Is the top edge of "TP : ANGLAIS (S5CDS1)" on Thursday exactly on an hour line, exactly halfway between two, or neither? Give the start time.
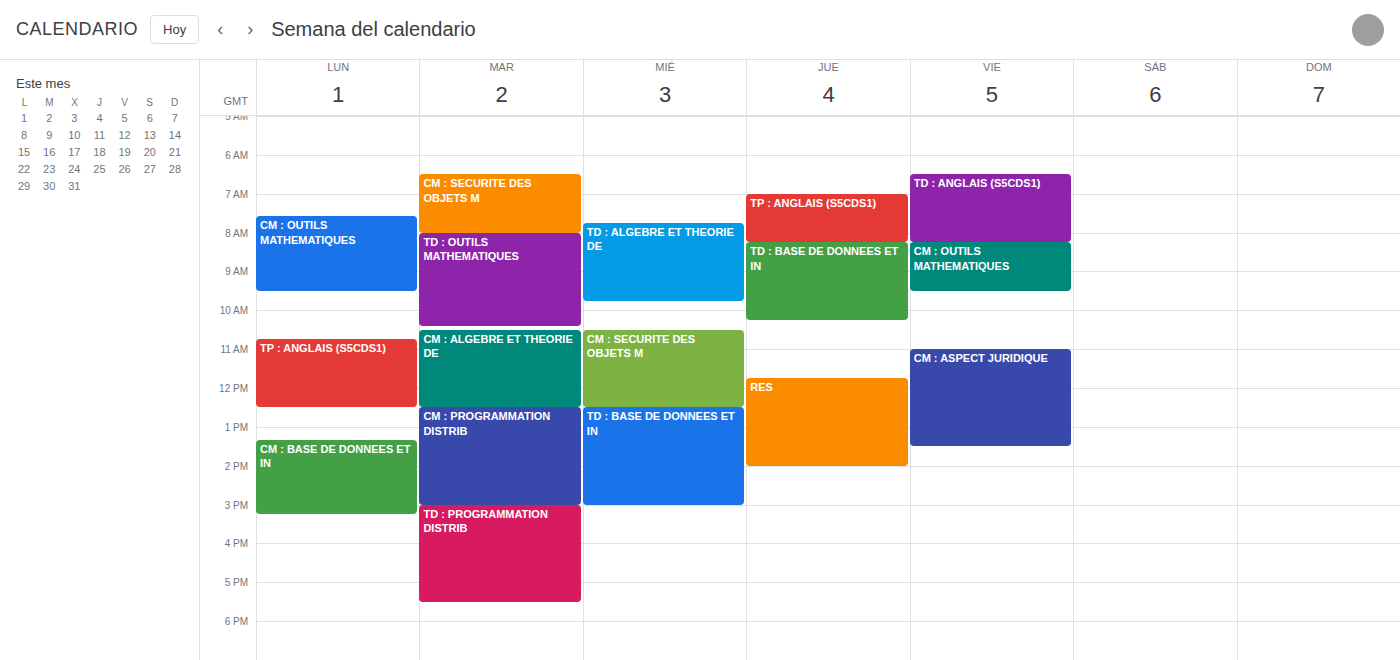
7:00 AM -- exactly on the 7 AM line.